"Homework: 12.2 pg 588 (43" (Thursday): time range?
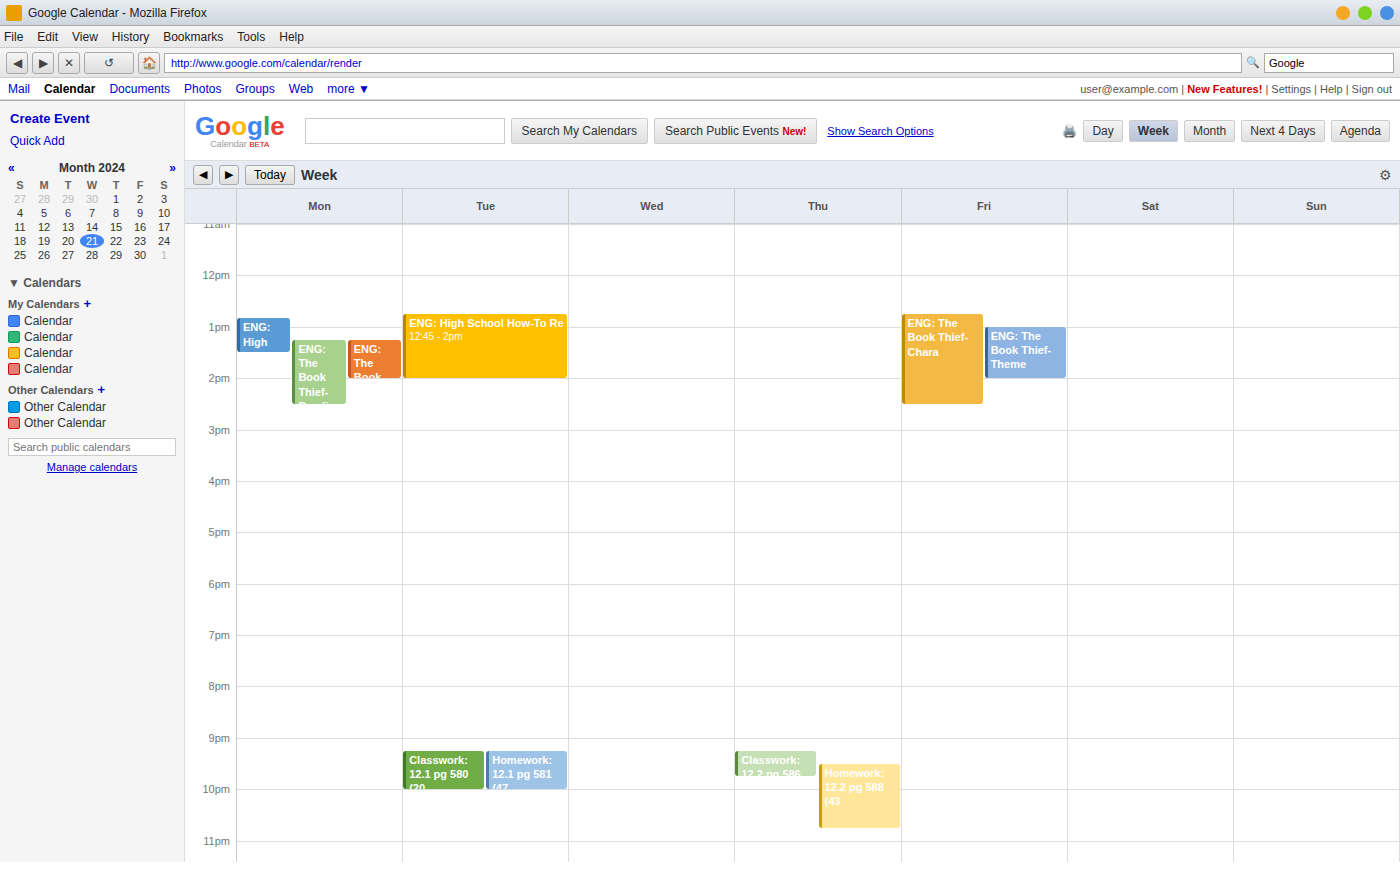
9:30 PM to 10:45 PM